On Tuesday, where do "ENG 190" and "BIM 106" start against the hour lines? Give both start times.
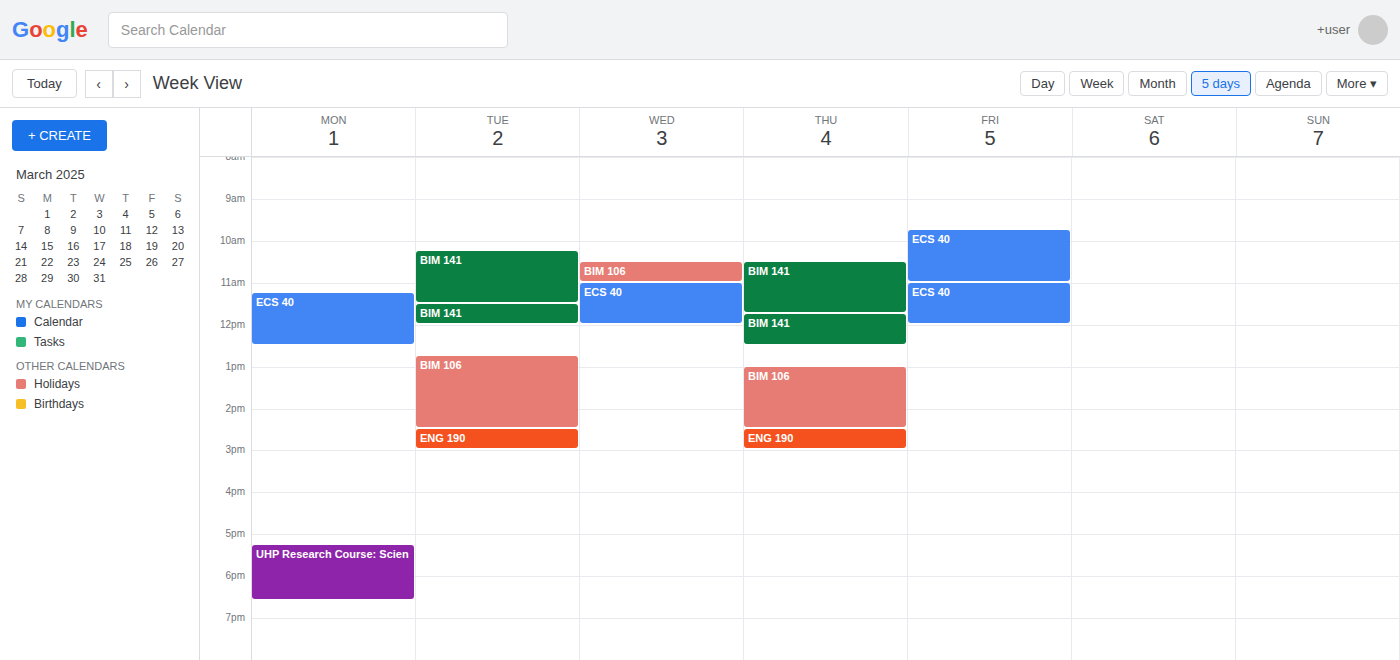
"ENG 190": 2:30 PM, halfway between the 2 PM and 3 PM lines. "BIM 106": 12:45 PM, neither: three quarters of the way from the 12 PM line to the 1 PM line.